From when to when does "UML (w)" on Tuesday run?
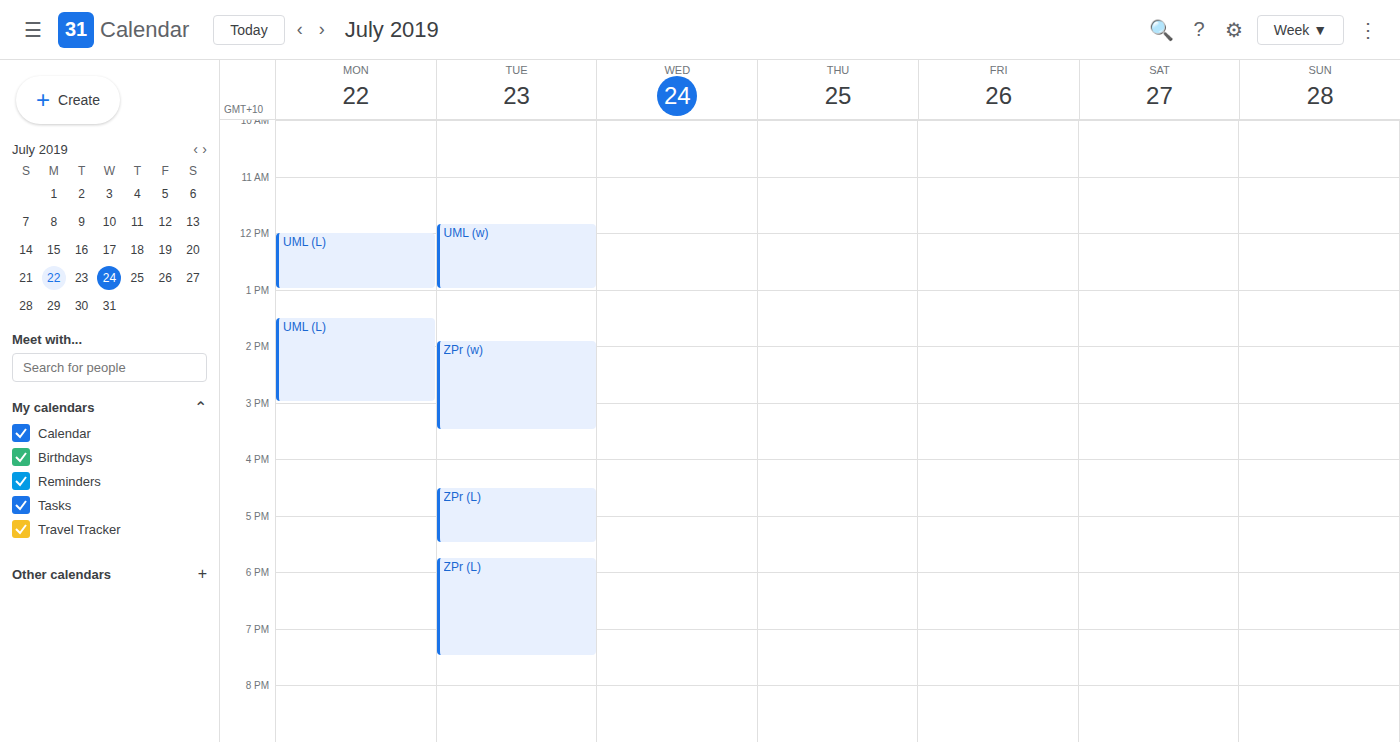
11:50 AM to 1:00 PM